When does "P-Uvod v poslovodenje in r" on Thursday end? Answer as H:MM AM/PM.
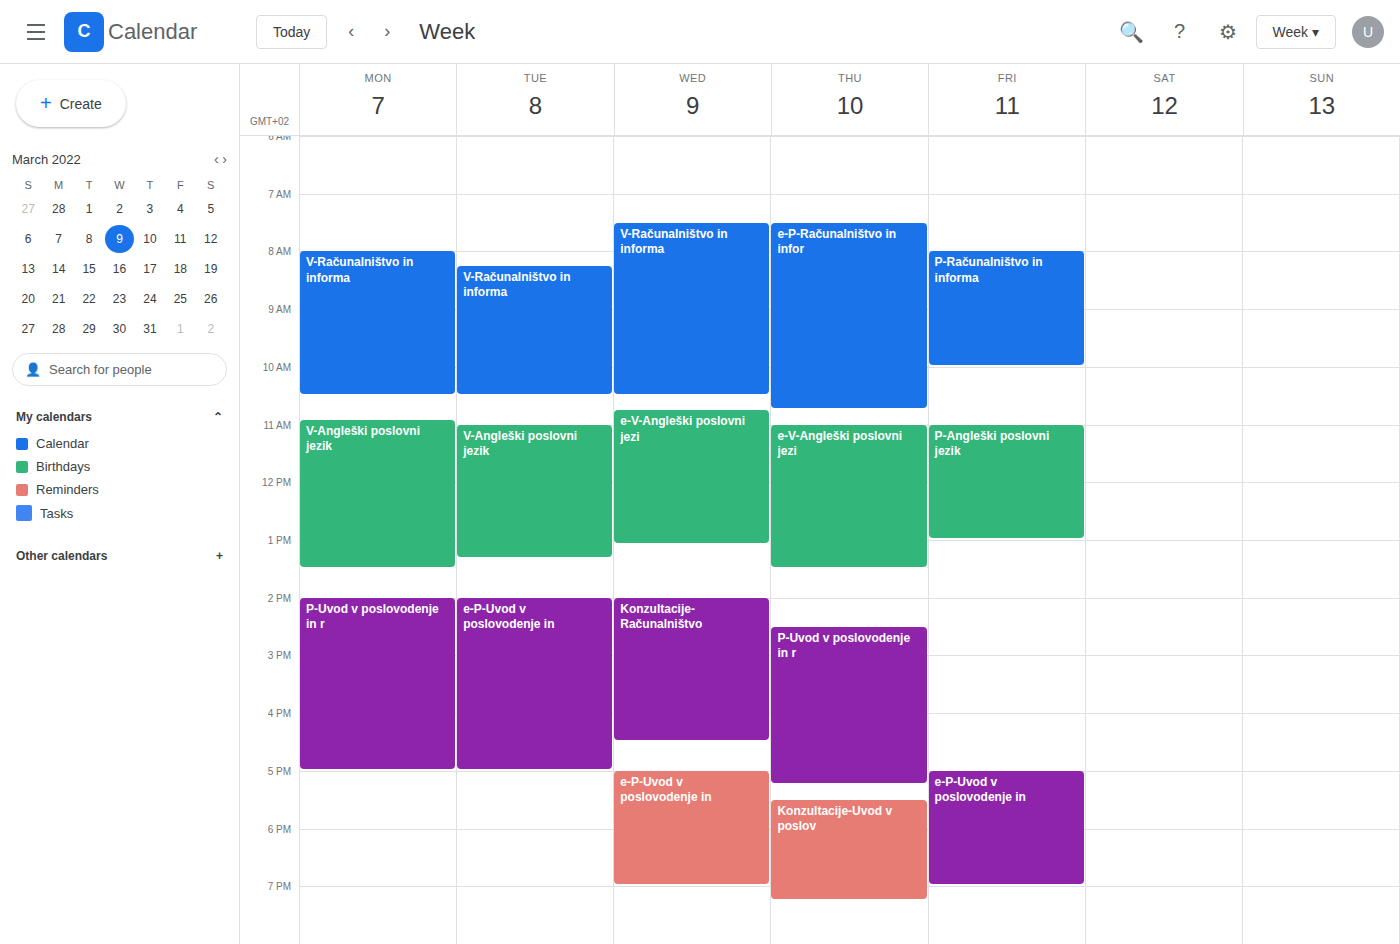
5:15 PM